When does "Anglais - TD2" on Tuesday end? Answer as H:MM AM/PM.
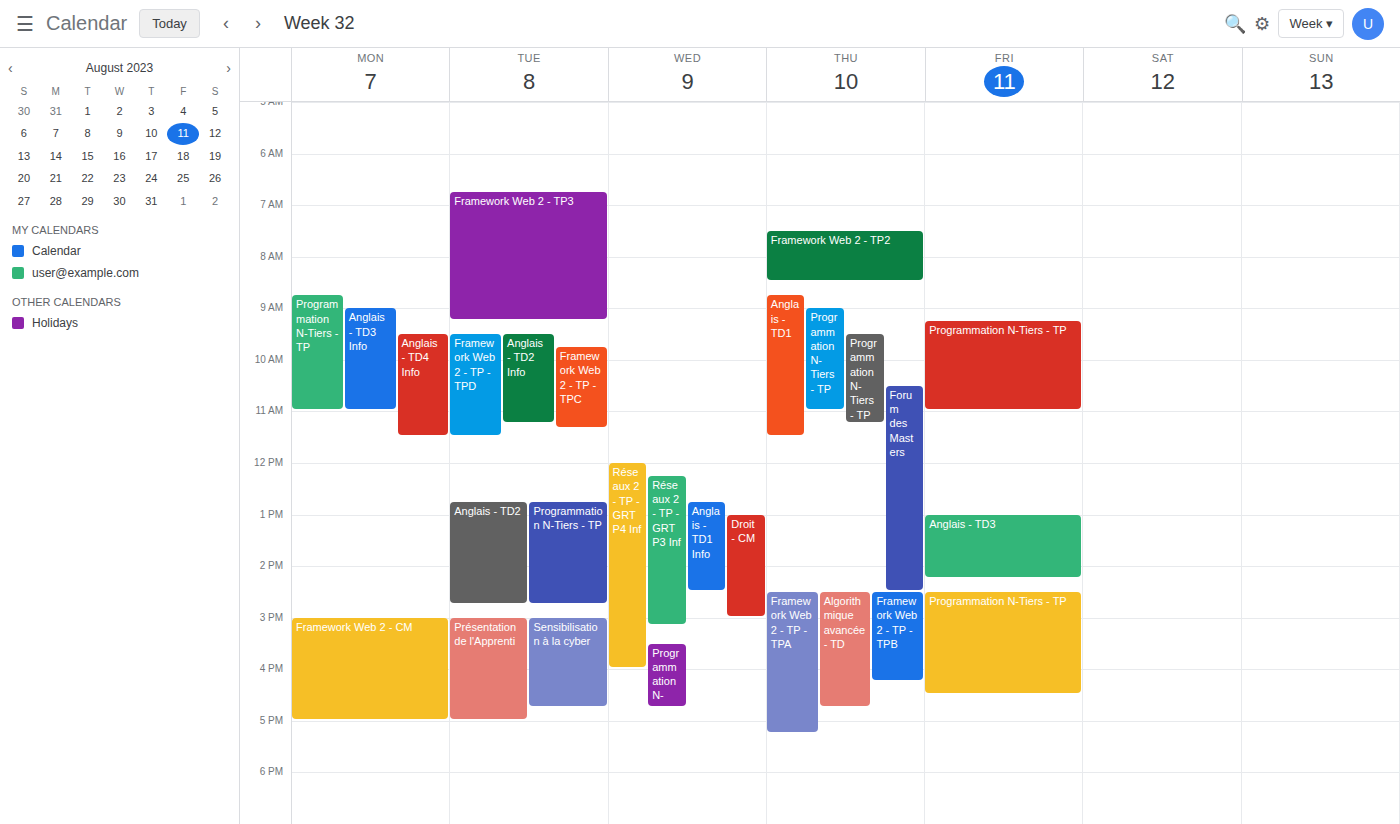
2:45 PM